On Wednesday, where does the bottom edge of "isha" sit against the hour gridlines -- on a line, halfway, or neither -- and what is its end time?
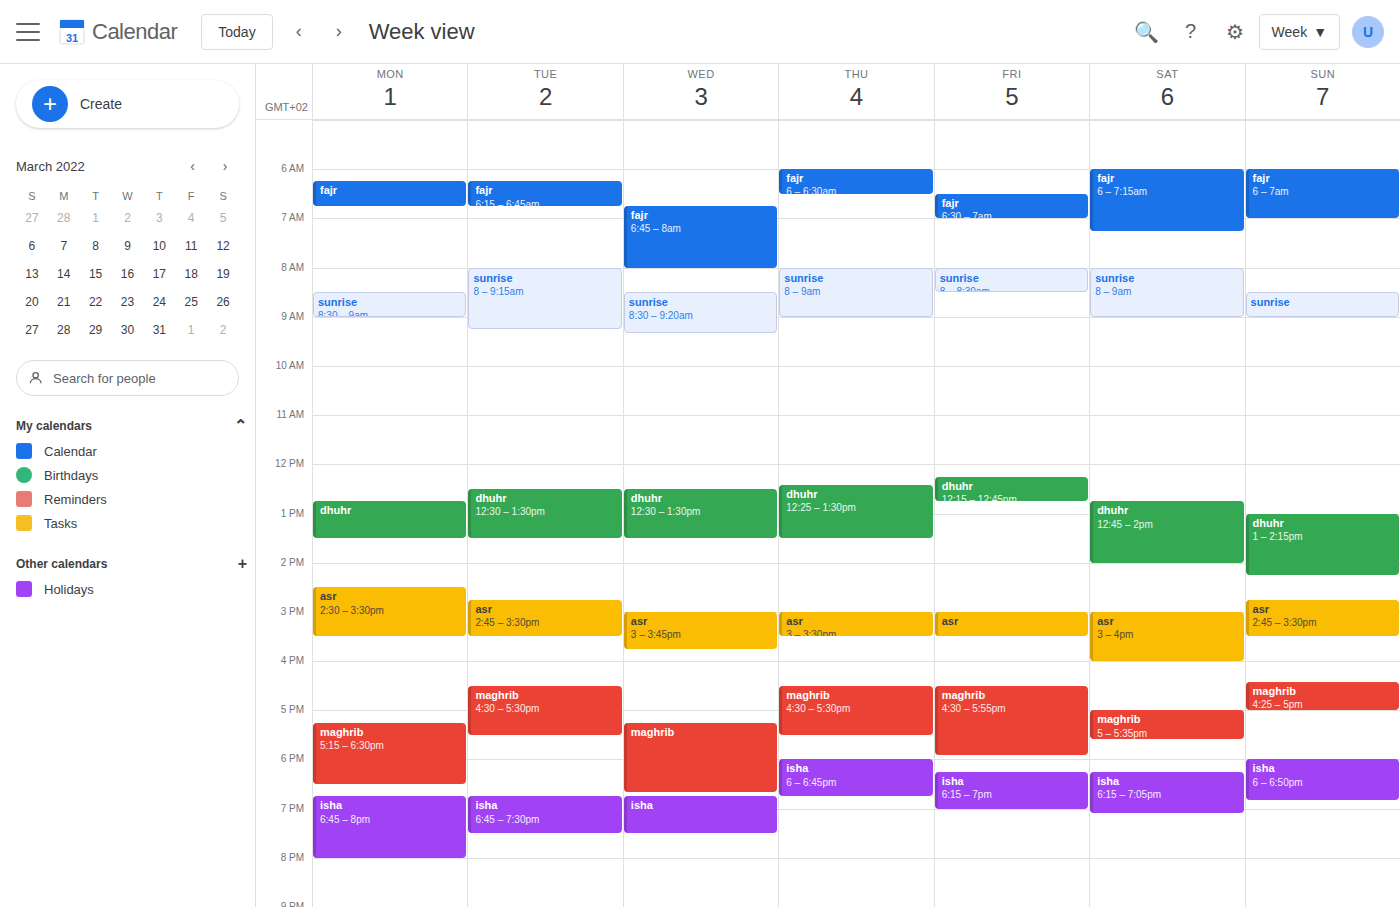
7:30 PM -- halfway between the 7 PM and 8 PM lines.